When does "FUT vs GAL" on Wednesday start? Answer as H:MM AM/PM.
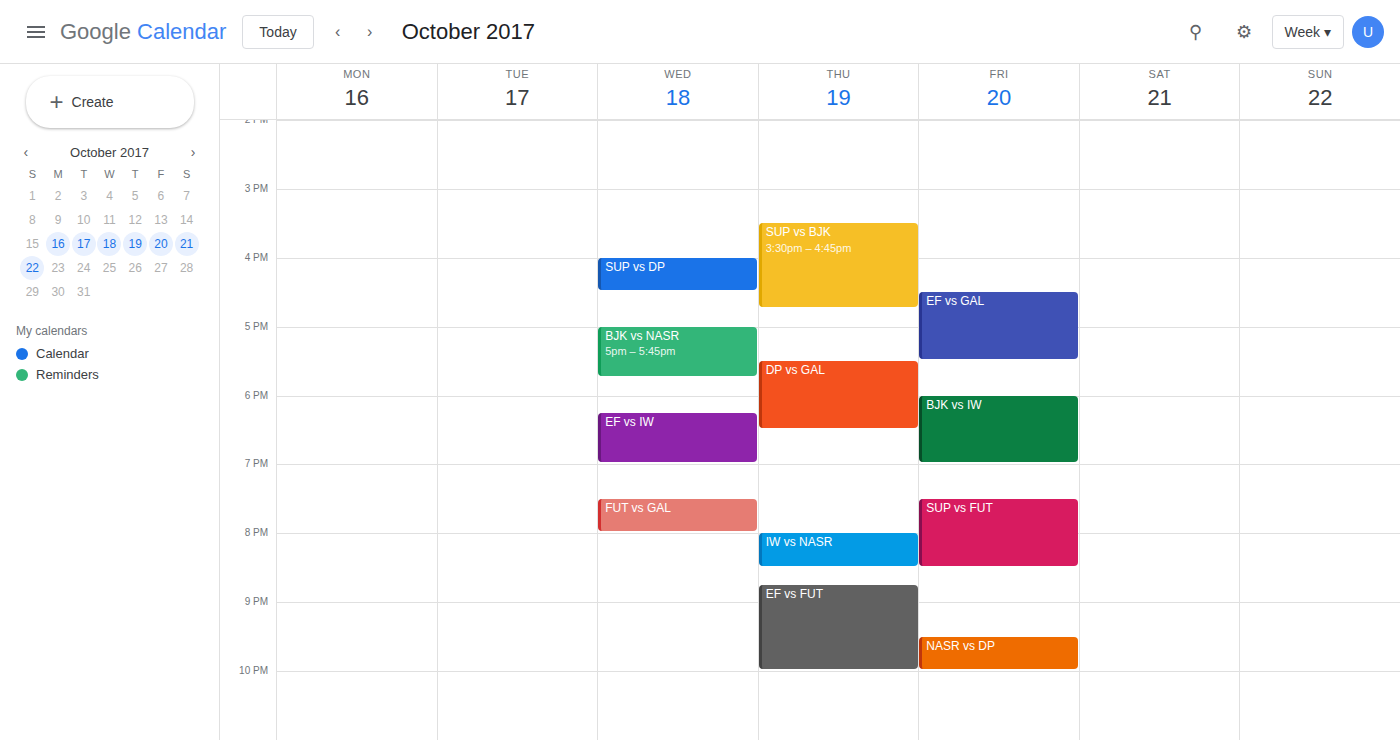
7:30 PM